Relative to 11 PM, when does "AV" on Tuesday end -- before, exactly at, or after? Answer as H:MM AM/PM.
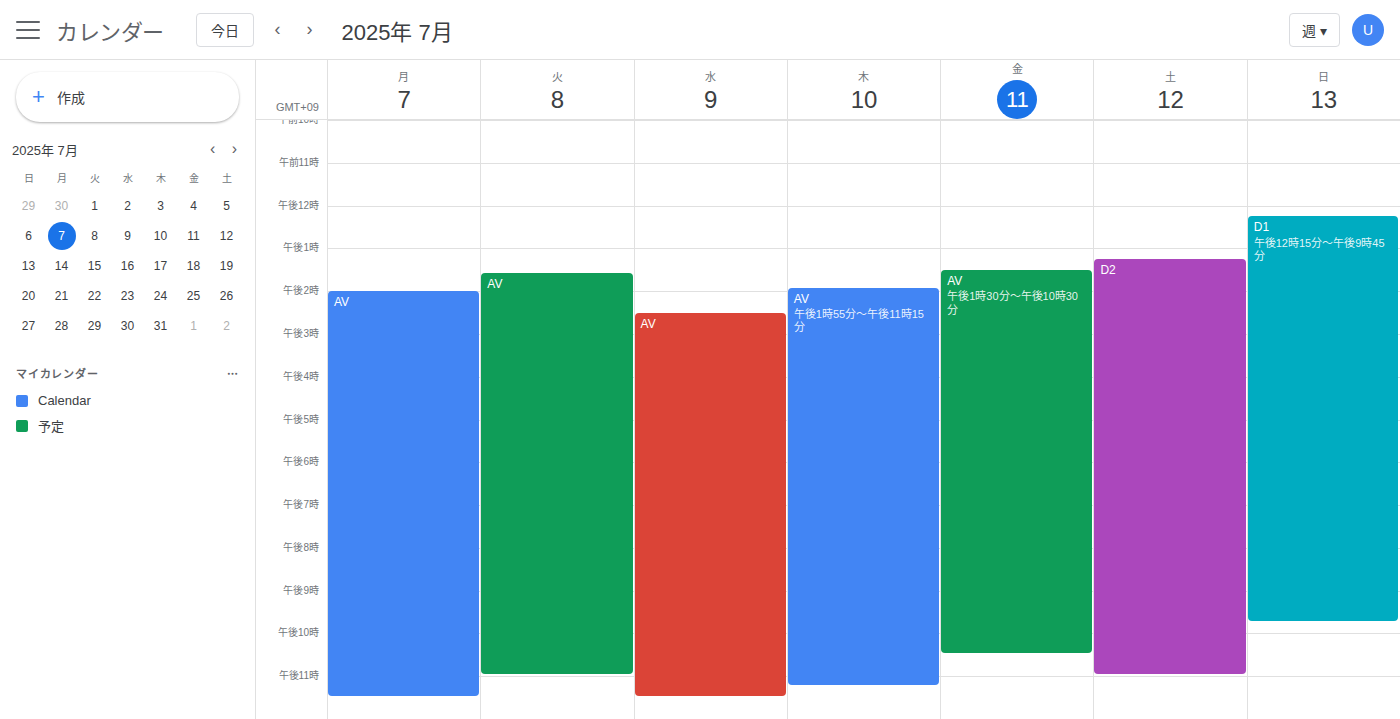
11:00 PM -- exactly at 11 PM, on the 11 PM line.